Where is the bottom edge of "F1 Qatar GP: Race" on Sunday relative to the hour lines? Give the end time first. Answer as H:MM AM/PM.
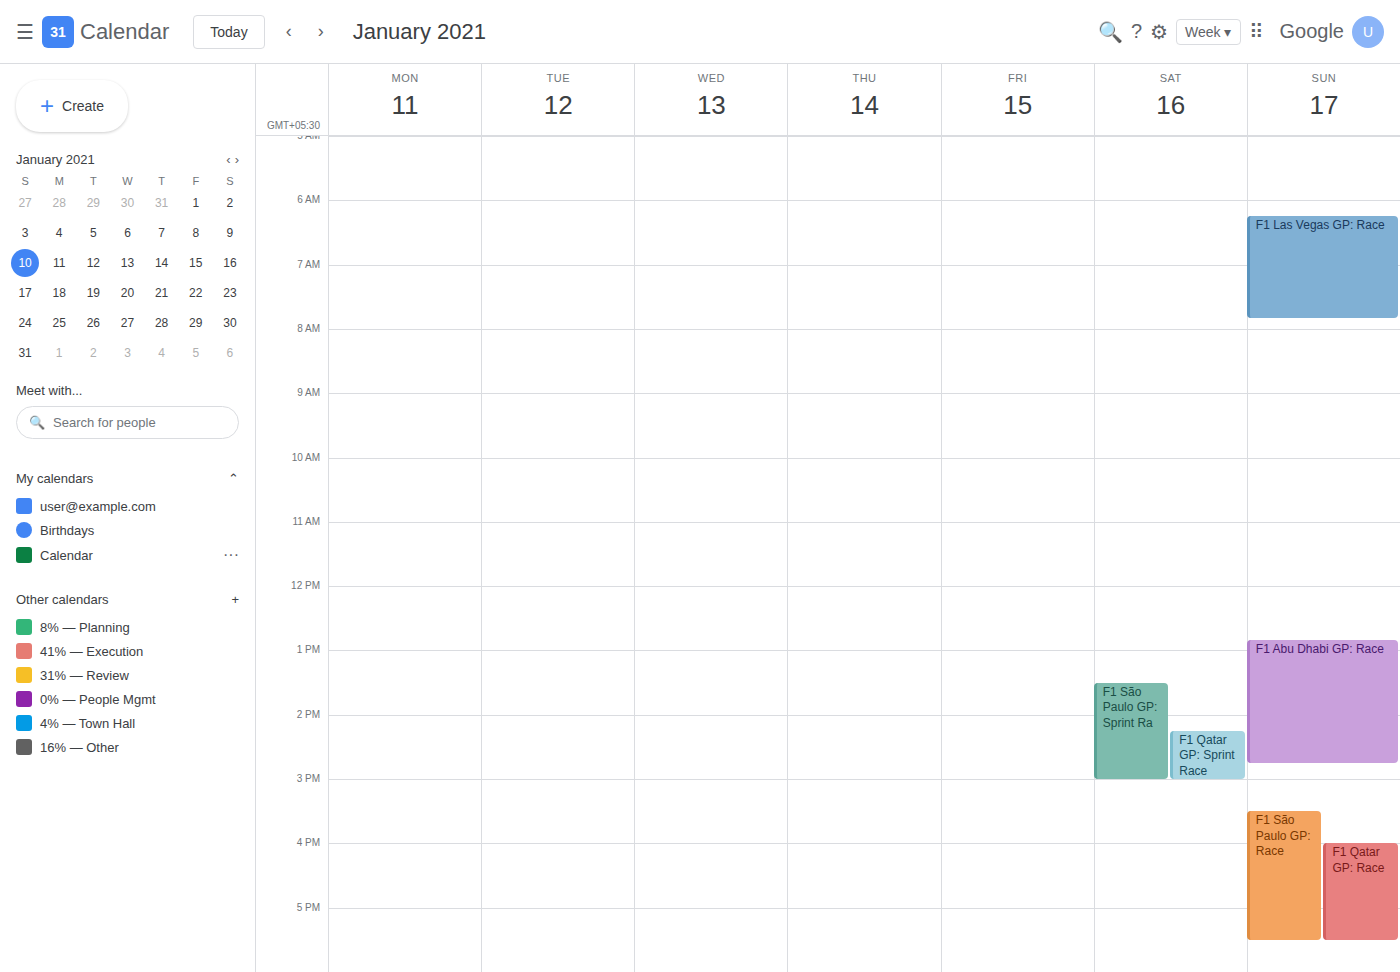
5:30 PM -- halfway between the 5 PM and 6 PM lines.